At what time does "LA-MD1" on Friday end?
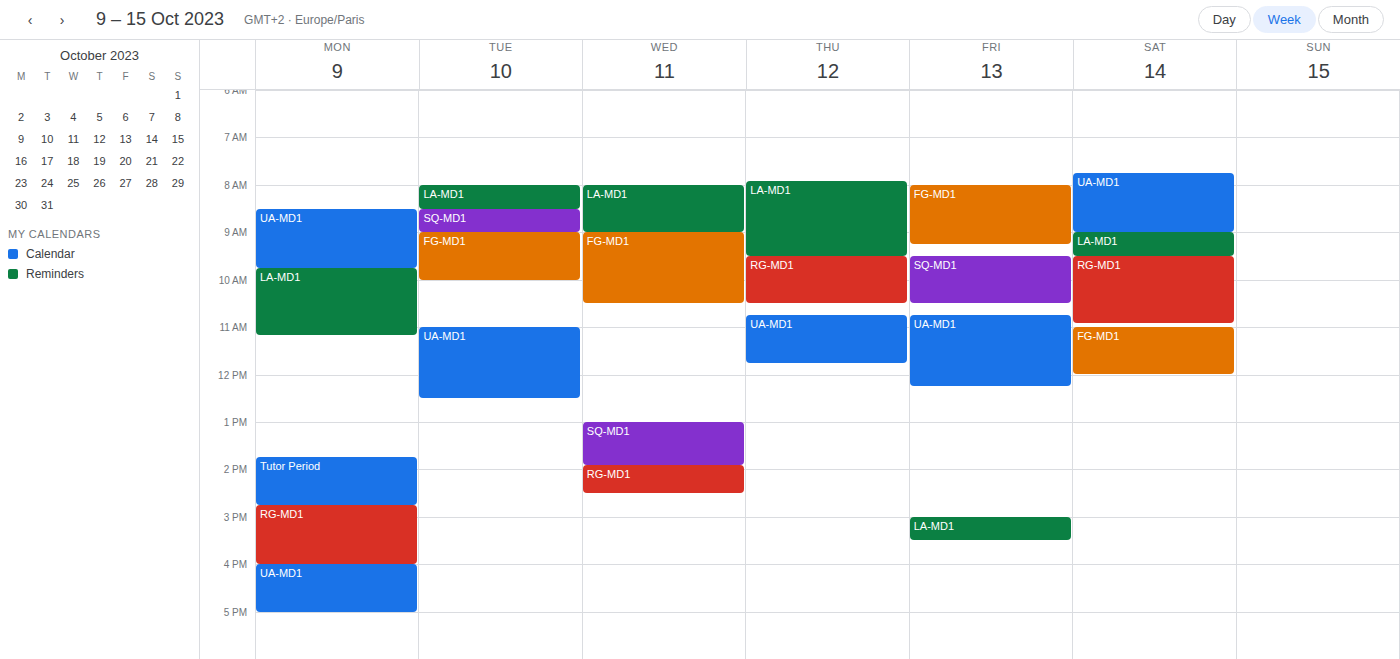
3:30 PM